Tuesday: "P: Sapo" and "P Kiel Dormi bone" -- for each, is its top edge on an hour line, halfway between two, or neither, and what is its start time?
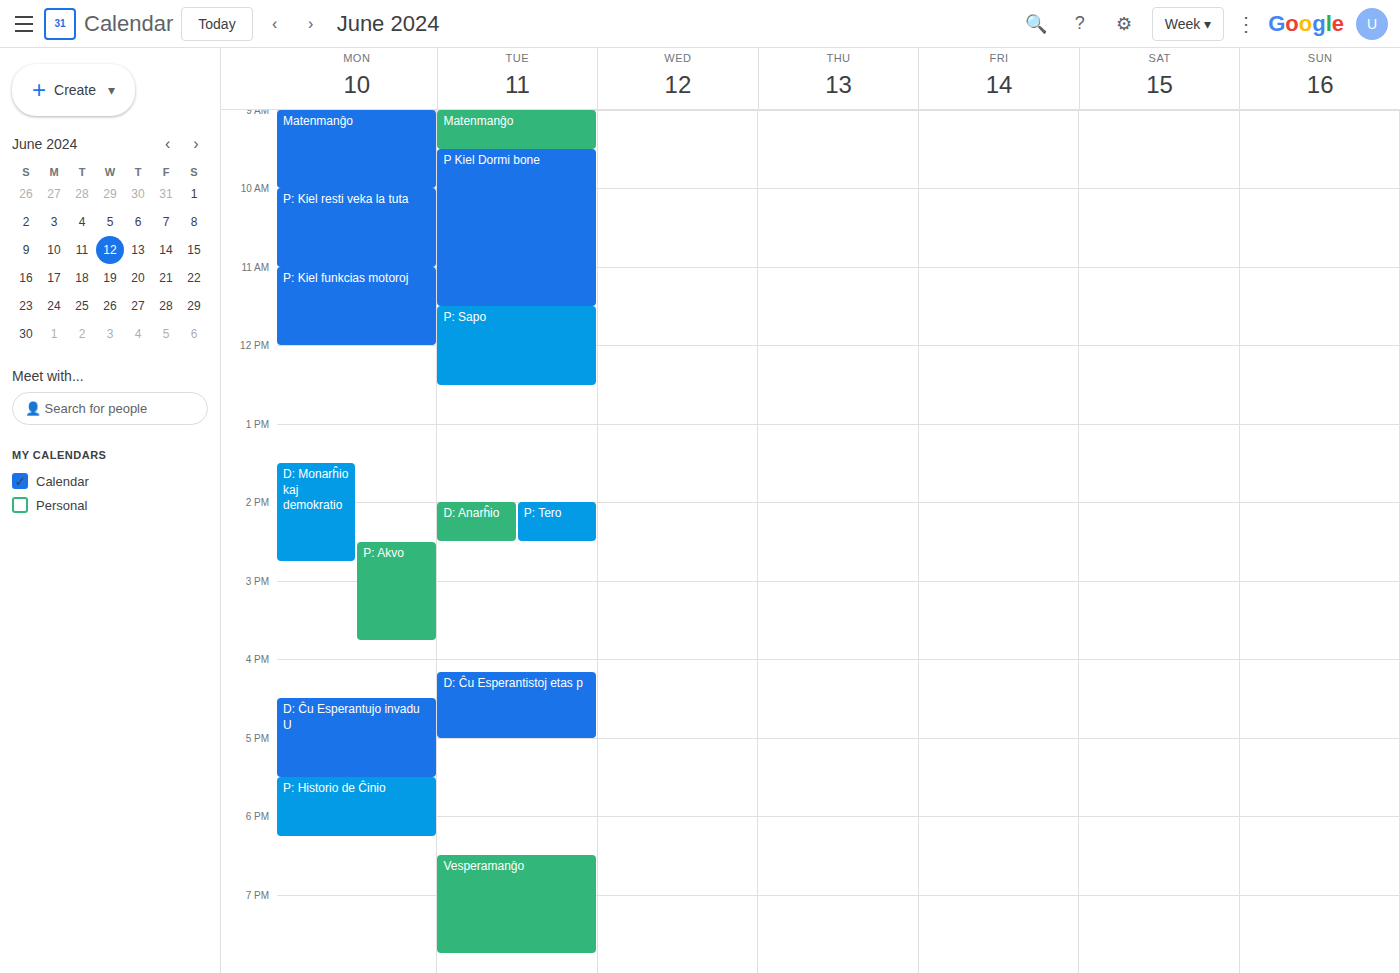
"P: Sapo": 11:30 AM, halfway between the 11 AM and 12 PM lines. "P Kiel Dormi bone": 9:30 AM, halfway between the 9 AM and 10 AM lines.